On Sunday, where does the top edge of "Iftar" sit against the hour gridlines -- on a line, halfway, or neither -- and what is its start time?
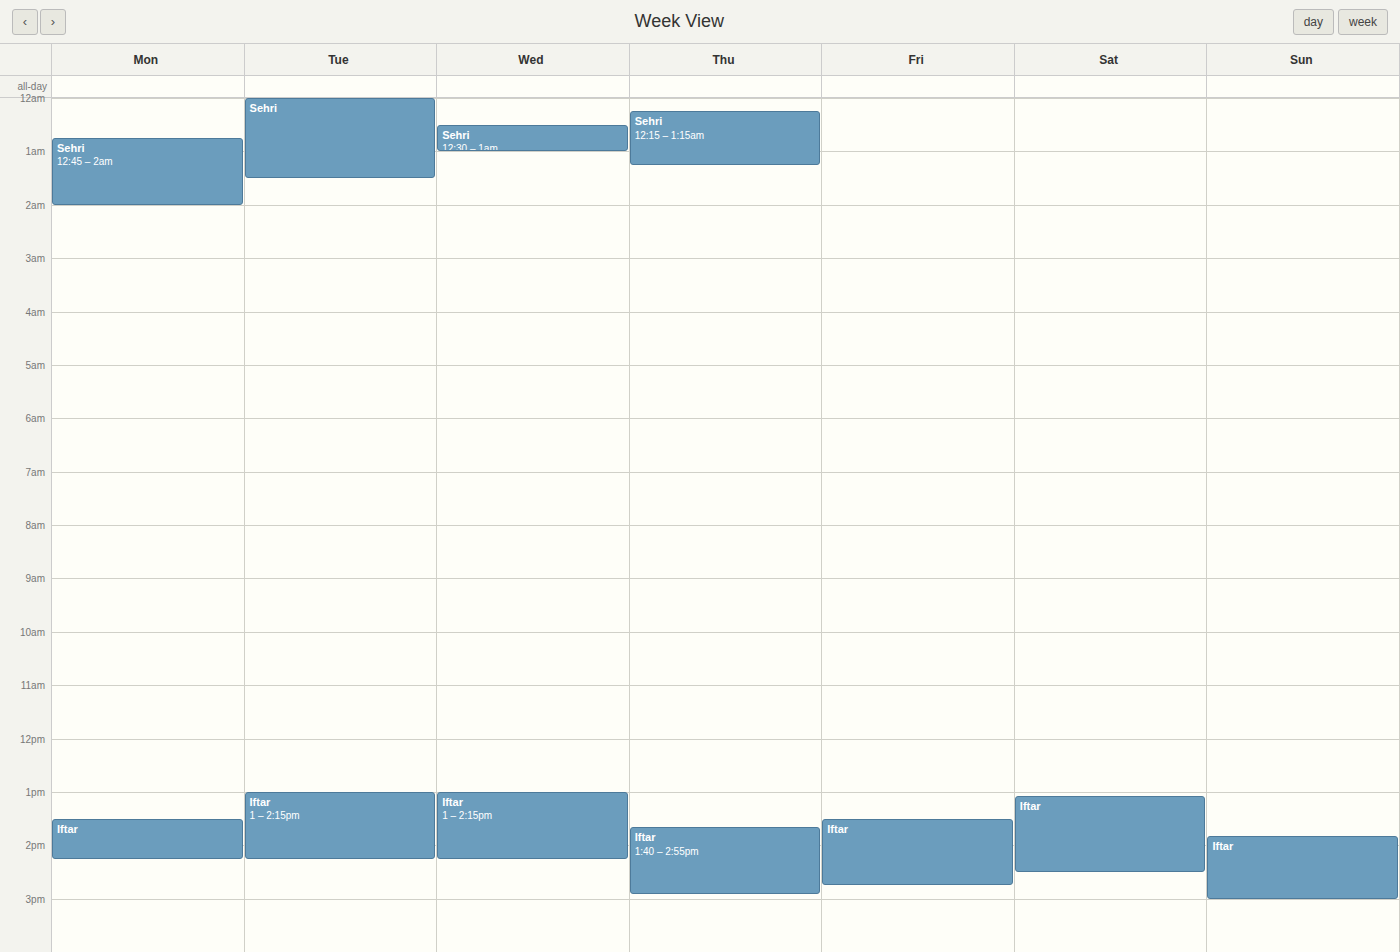
1:50 PM -- neither: 50 minutes below the 1 PM line and 10 minutes above the 2 PM line.